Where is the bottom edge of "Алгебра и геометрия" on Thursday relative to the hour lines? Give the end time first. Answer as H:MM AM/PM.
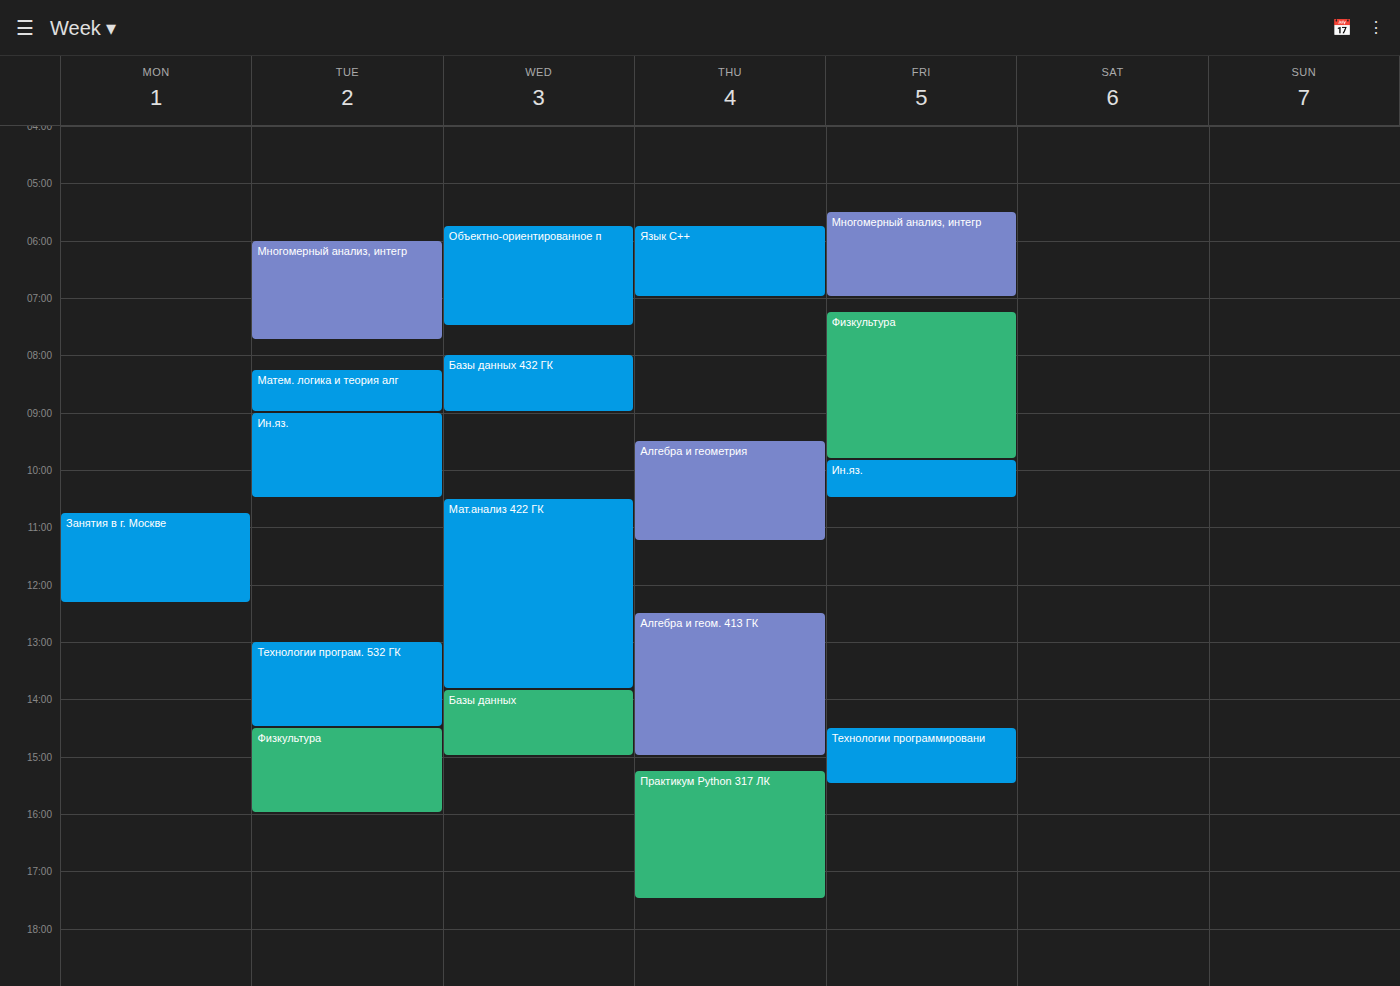
11:15 AM -- neither: a quarter of the way from the 11 AM line to the 12 PM line.